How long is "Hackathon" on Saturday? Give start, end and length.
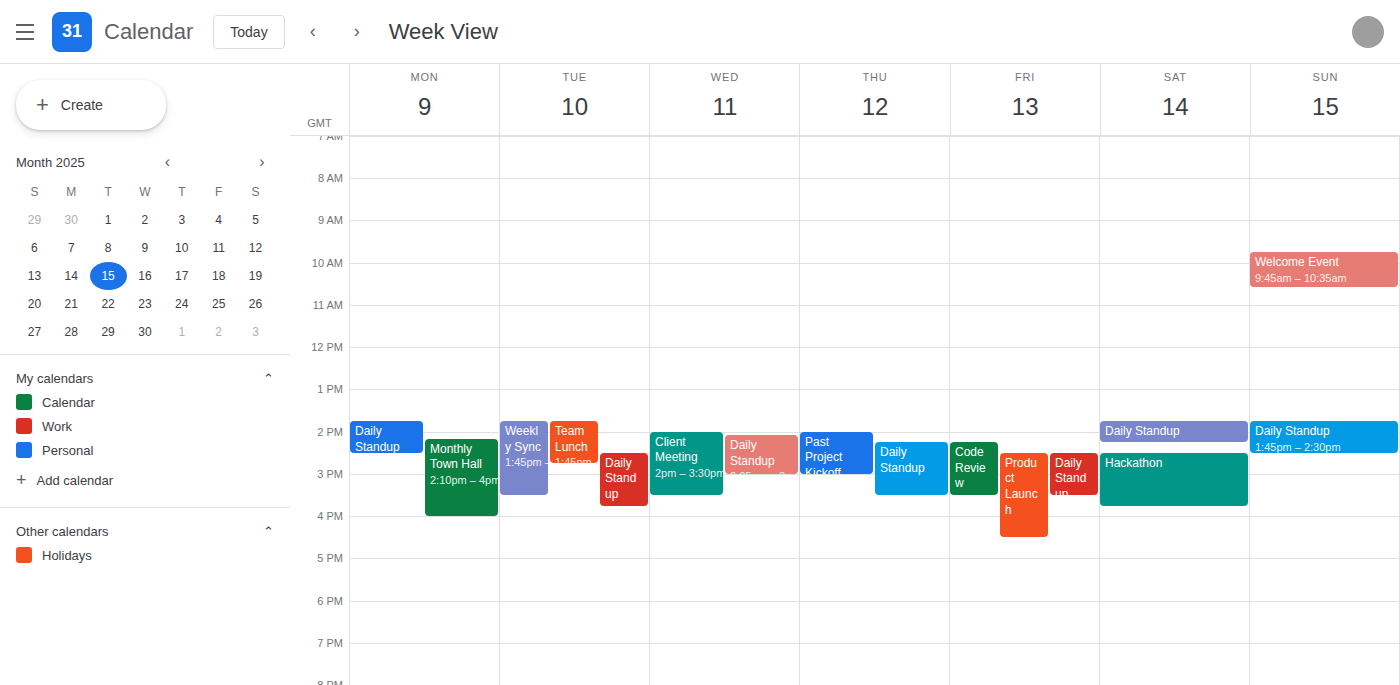
2:30 PM to 3:45 PM, 1 hour 15 minutes